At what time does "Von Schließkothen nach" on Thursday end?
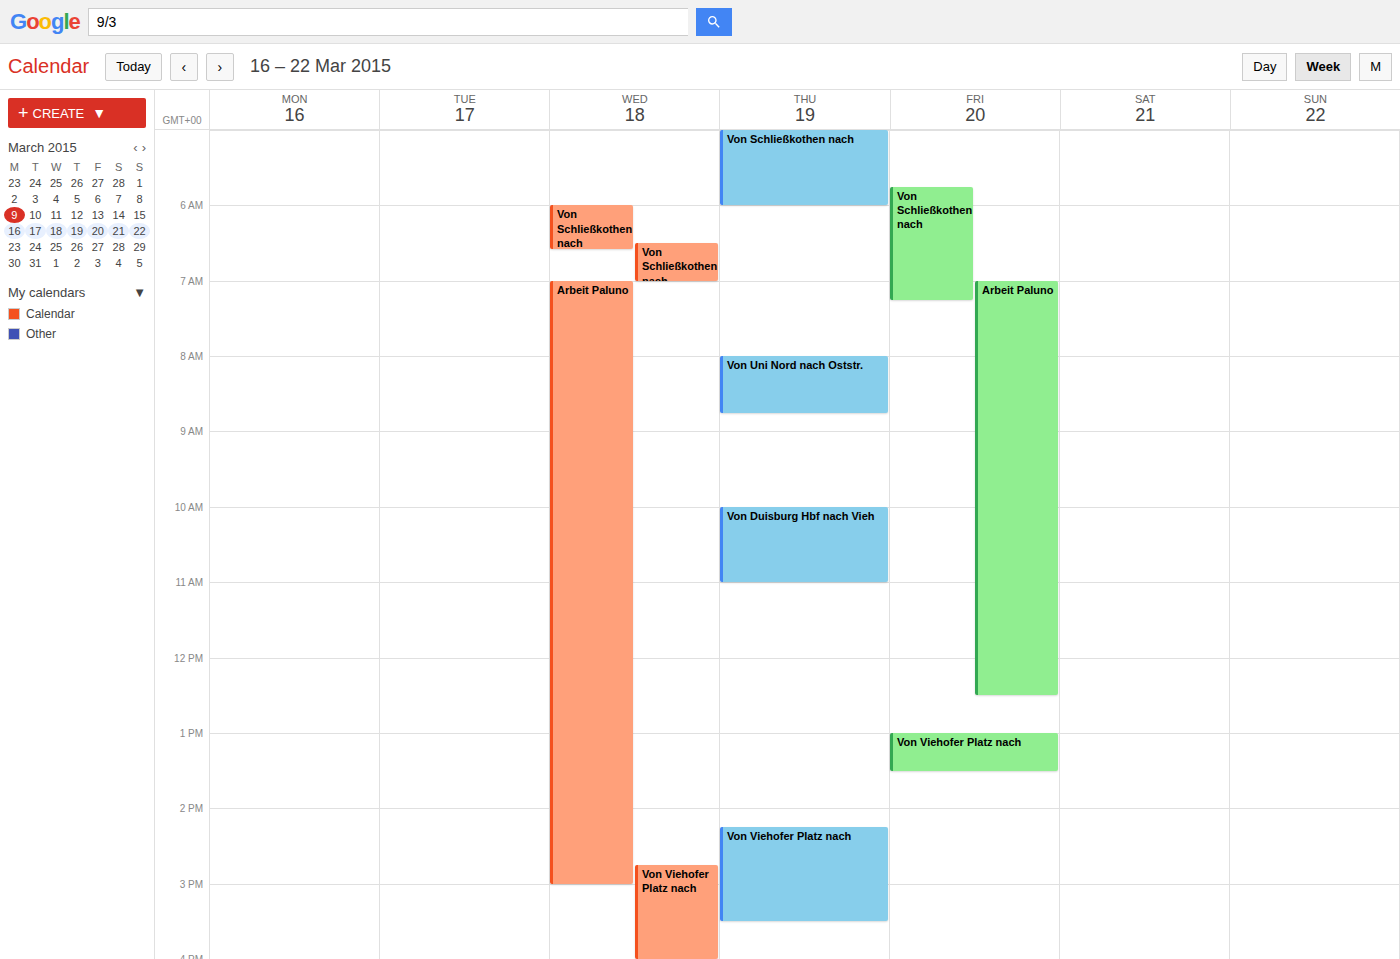
6:00 AM